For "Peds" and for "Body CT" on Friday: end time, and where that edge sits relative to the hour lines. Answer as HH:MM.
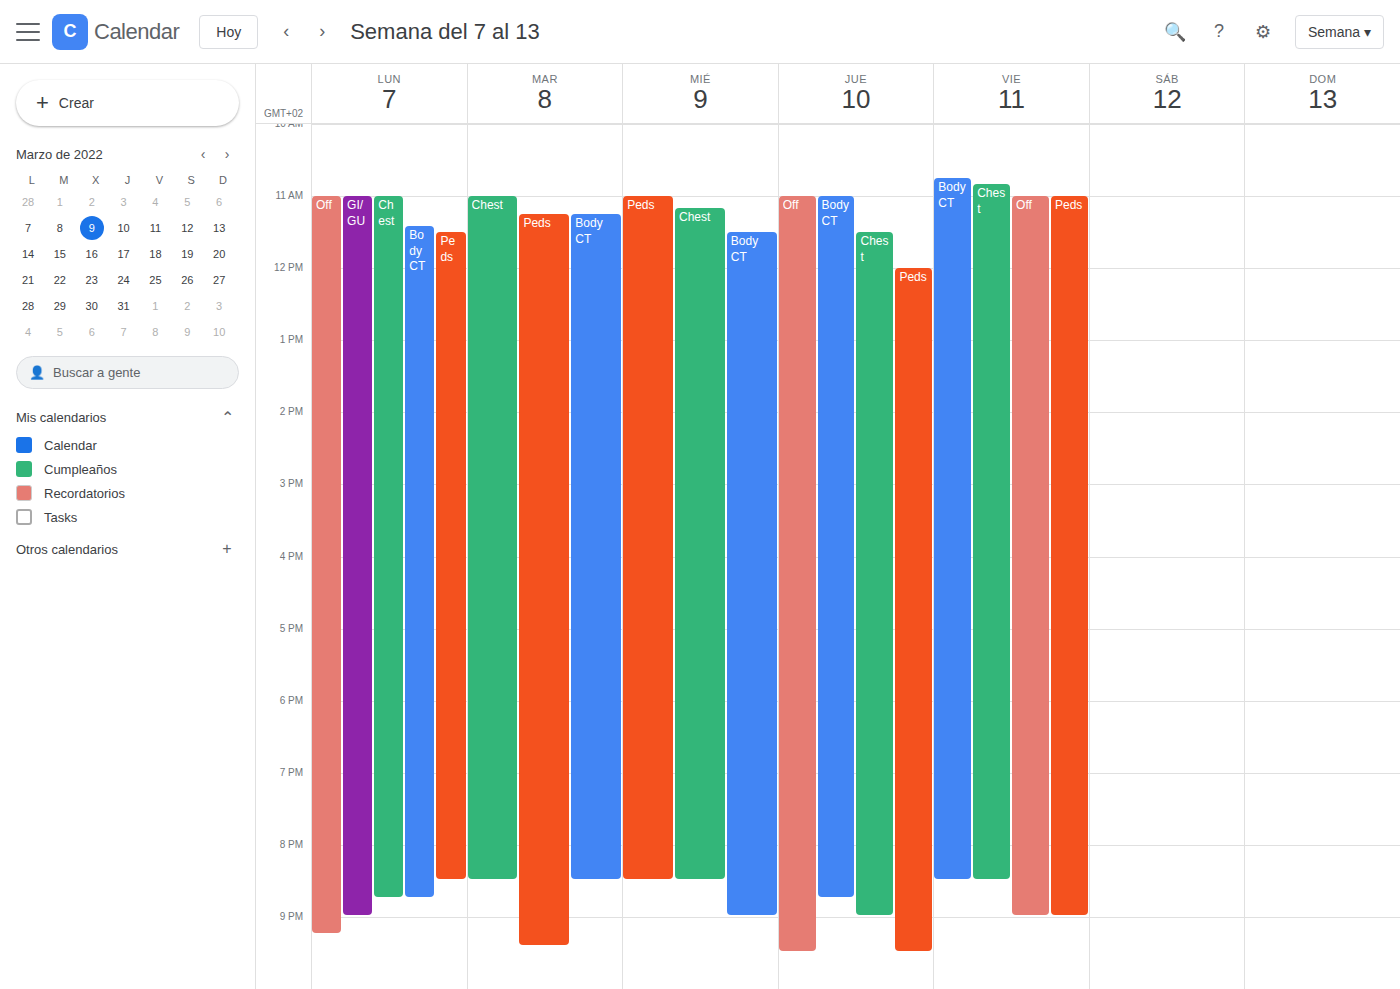
"Peds": 21:00, exactly on the 21:00 line. "Body CT": 20:30, halfway between the 20:00 and 21:00 lines.